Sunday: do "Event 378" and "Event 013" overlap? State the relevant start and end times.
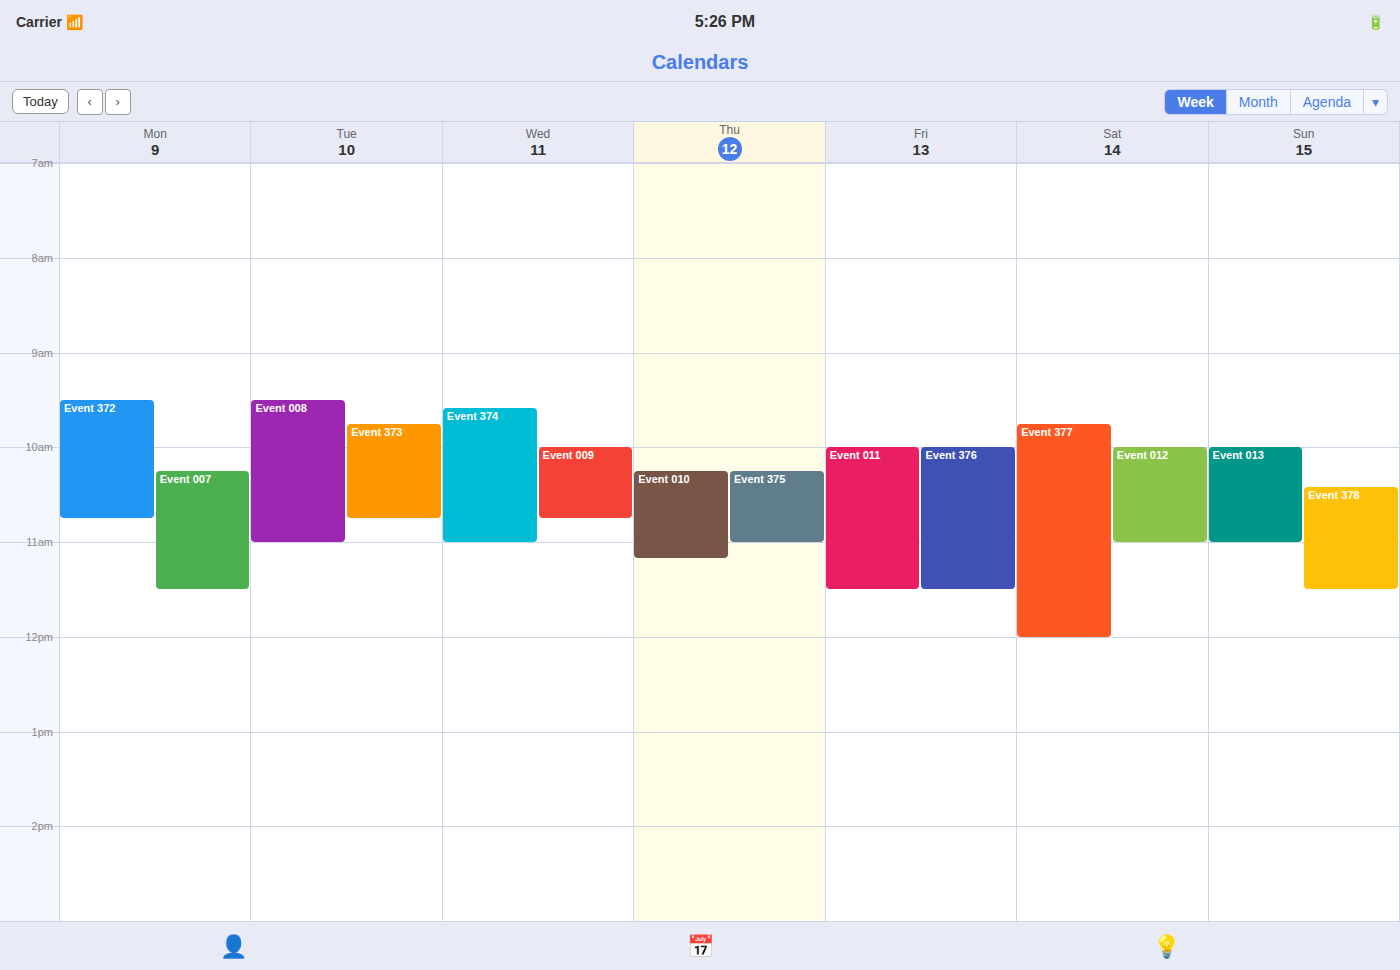
"Event 378" starts at 10:25 AM, before "Event 013" ends at 11:00 AM -- they overlap.